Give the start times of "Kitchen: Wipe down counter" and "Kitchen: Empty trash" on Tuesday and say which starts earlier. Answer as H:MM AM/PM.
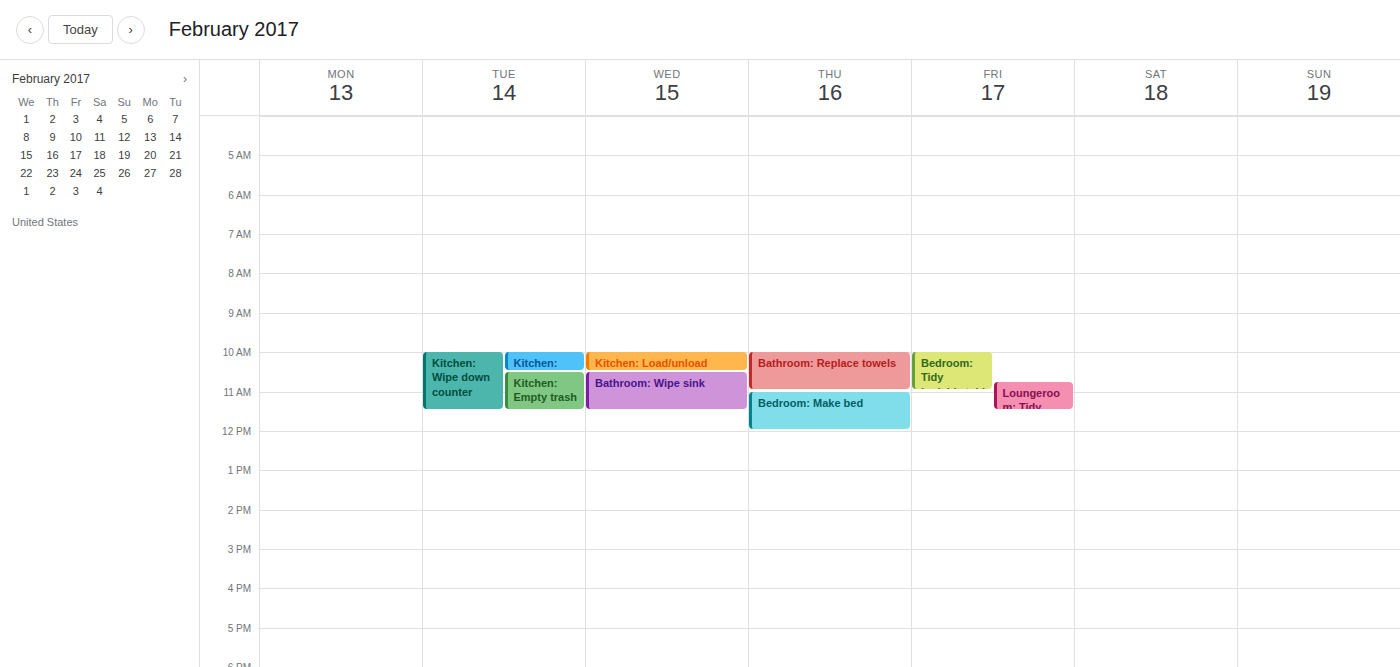
"Kitchen: Wipe down counter" 10:00 AM; "Kitchen: Empty trash" 10:30 AM.